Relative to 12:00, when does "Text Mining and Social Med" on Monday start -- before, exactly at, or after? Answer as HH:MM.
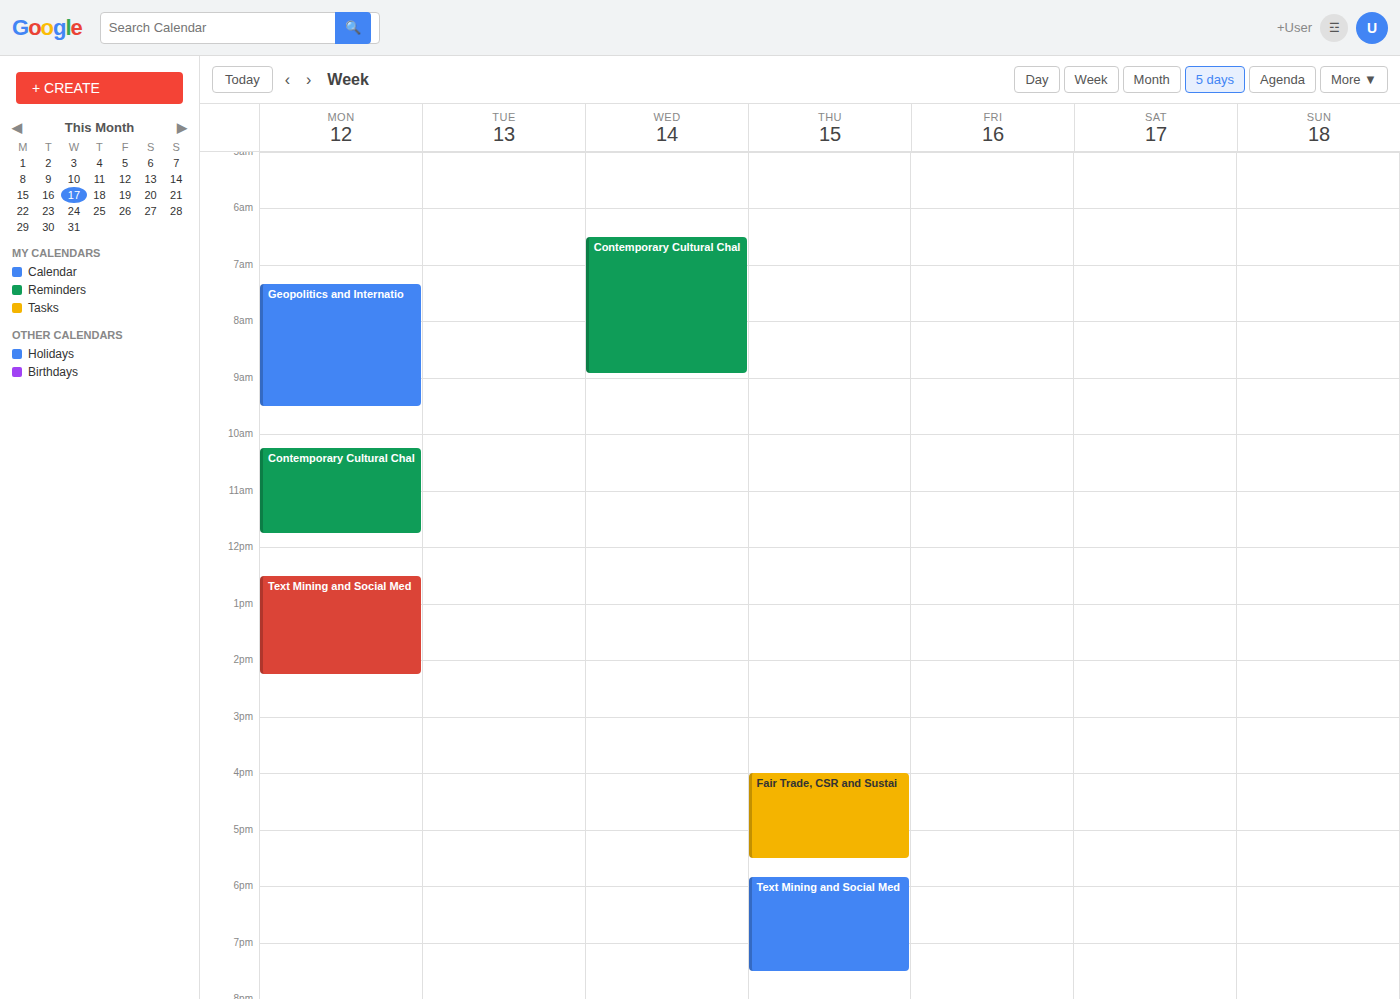
12:30 -- after 12:00, 30 minutes below the 12:00 line.